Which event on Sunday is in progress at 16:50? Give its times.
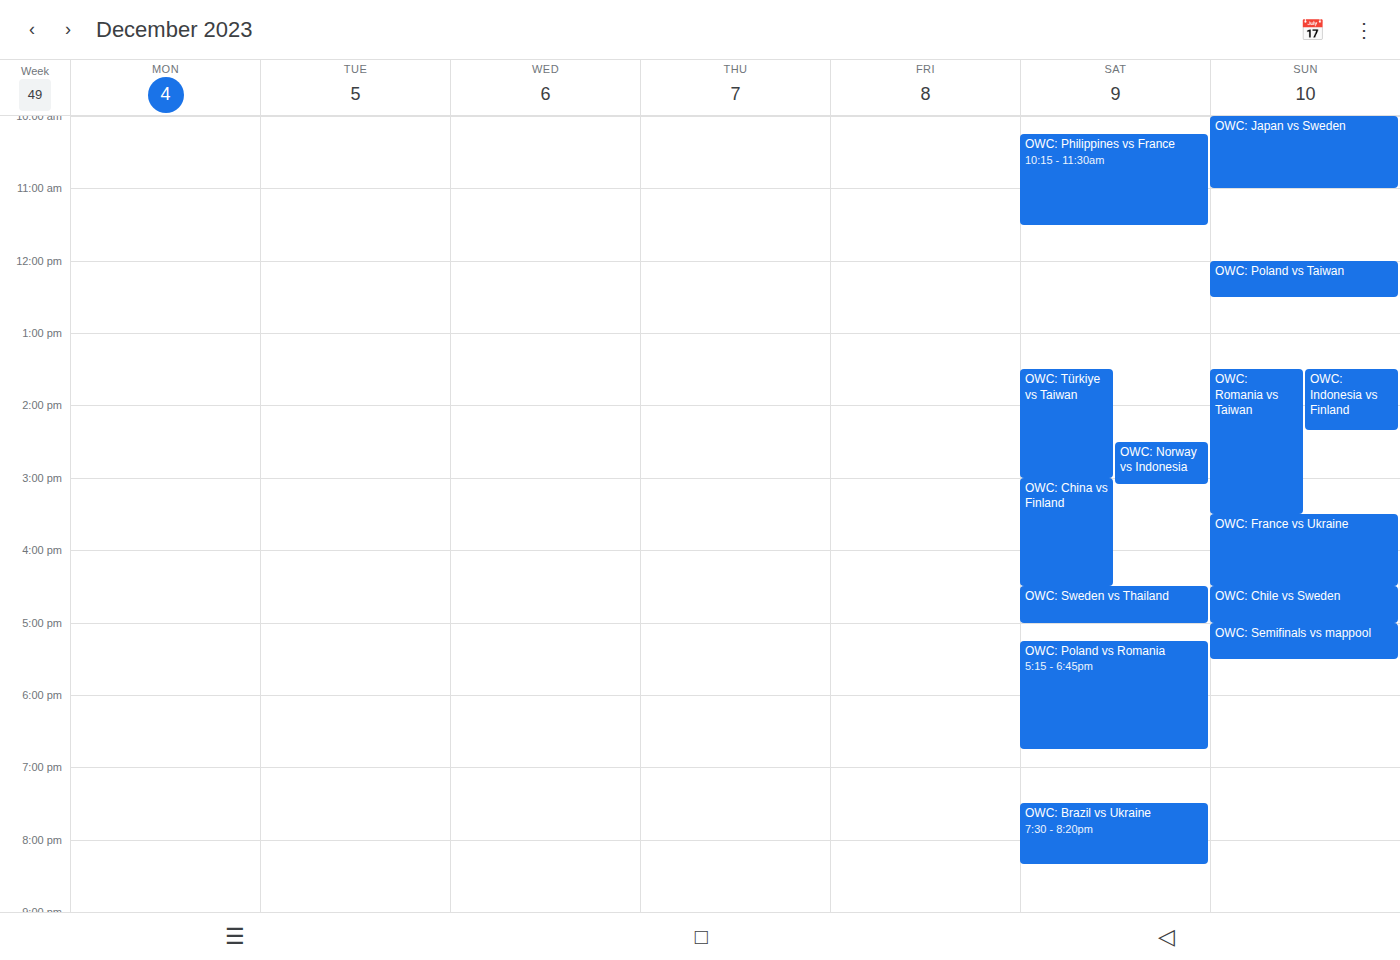
"OWC: Chile vs Sweden", 16:30 to 17:00